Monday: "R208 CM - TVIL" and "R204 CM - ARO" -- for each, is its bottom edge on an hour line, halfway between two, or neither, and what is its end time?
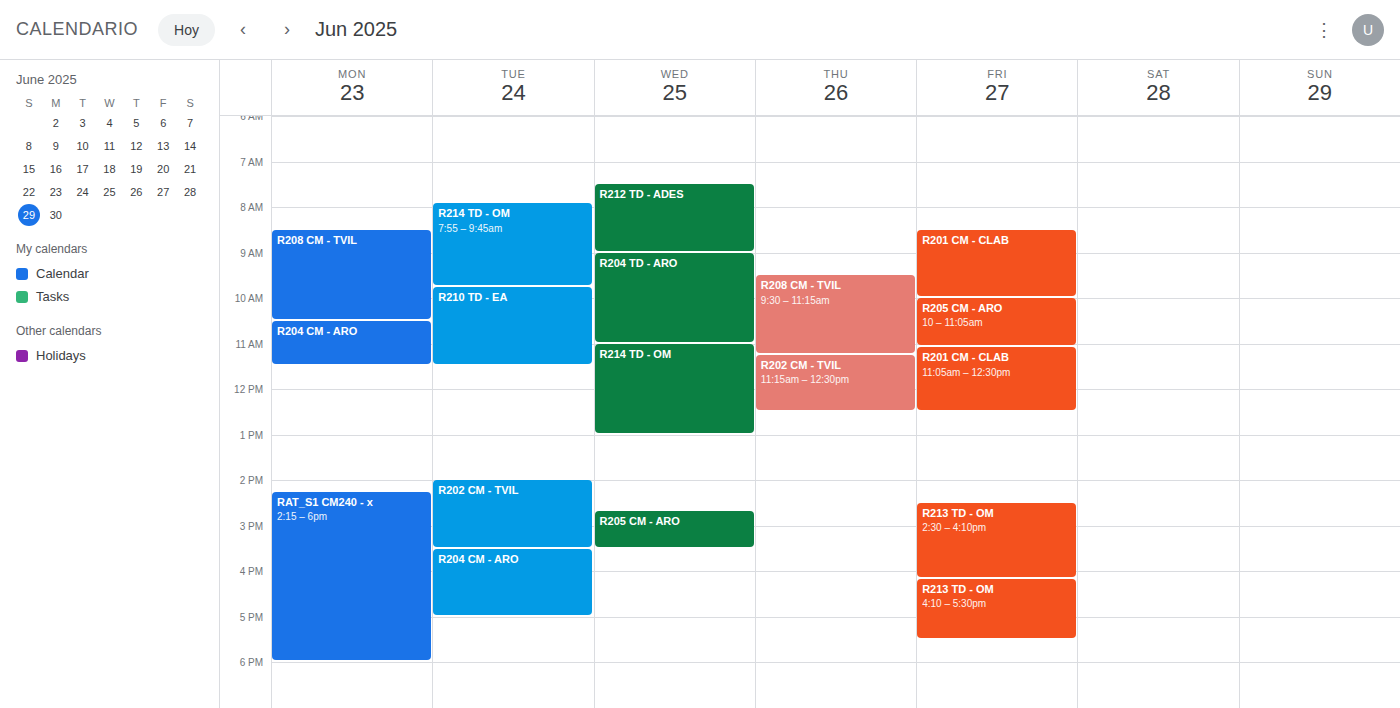
"R208 CM - TVIL": 10:30 AM, halfway between the 10 AM and 11 AM lines. "R204 CM - ARO": 11:30 AM, halfway between the 11 AM and 12 PM lines.